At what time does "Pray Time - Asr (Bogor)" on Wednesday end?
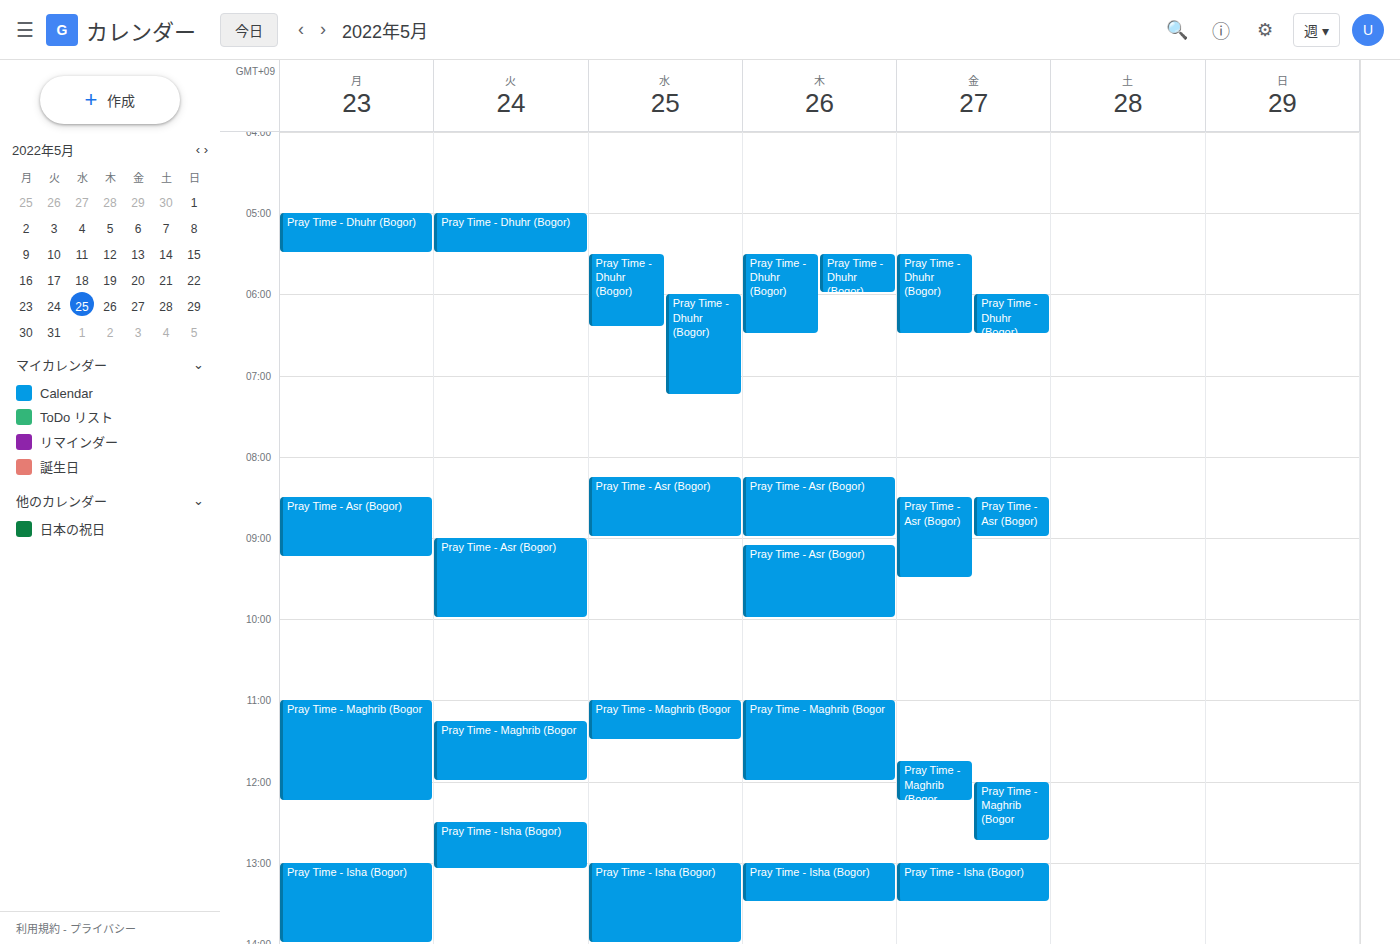
9:00 AM